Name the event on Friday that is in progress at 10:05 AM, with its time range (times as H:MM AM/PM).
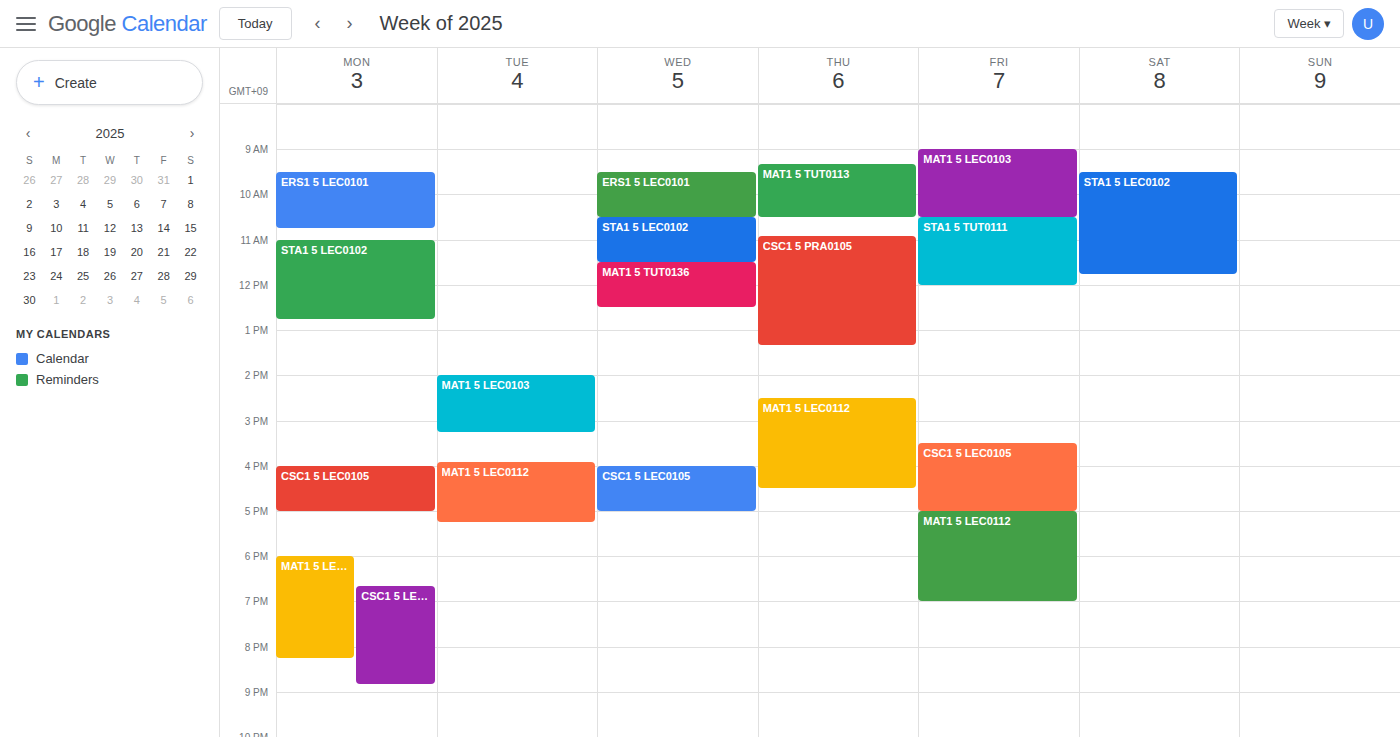
"MAT1 5 LEC0103", 9:00 AM to 10:30 AM